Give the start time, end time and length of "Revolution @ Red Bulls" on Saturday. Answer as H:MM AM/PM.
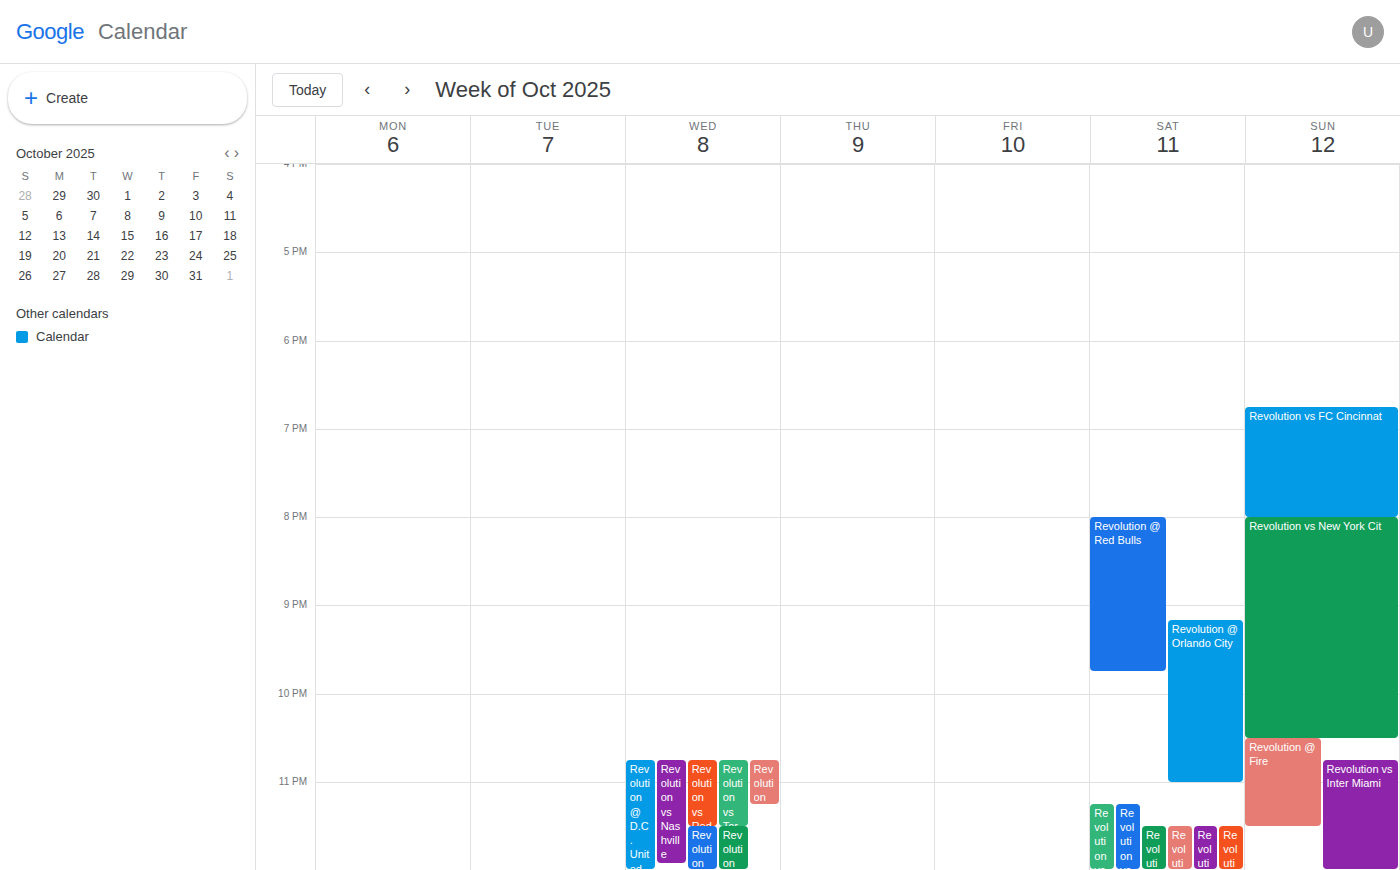
8:00 PM to 9:45 PM, 1 hour 45 minutes